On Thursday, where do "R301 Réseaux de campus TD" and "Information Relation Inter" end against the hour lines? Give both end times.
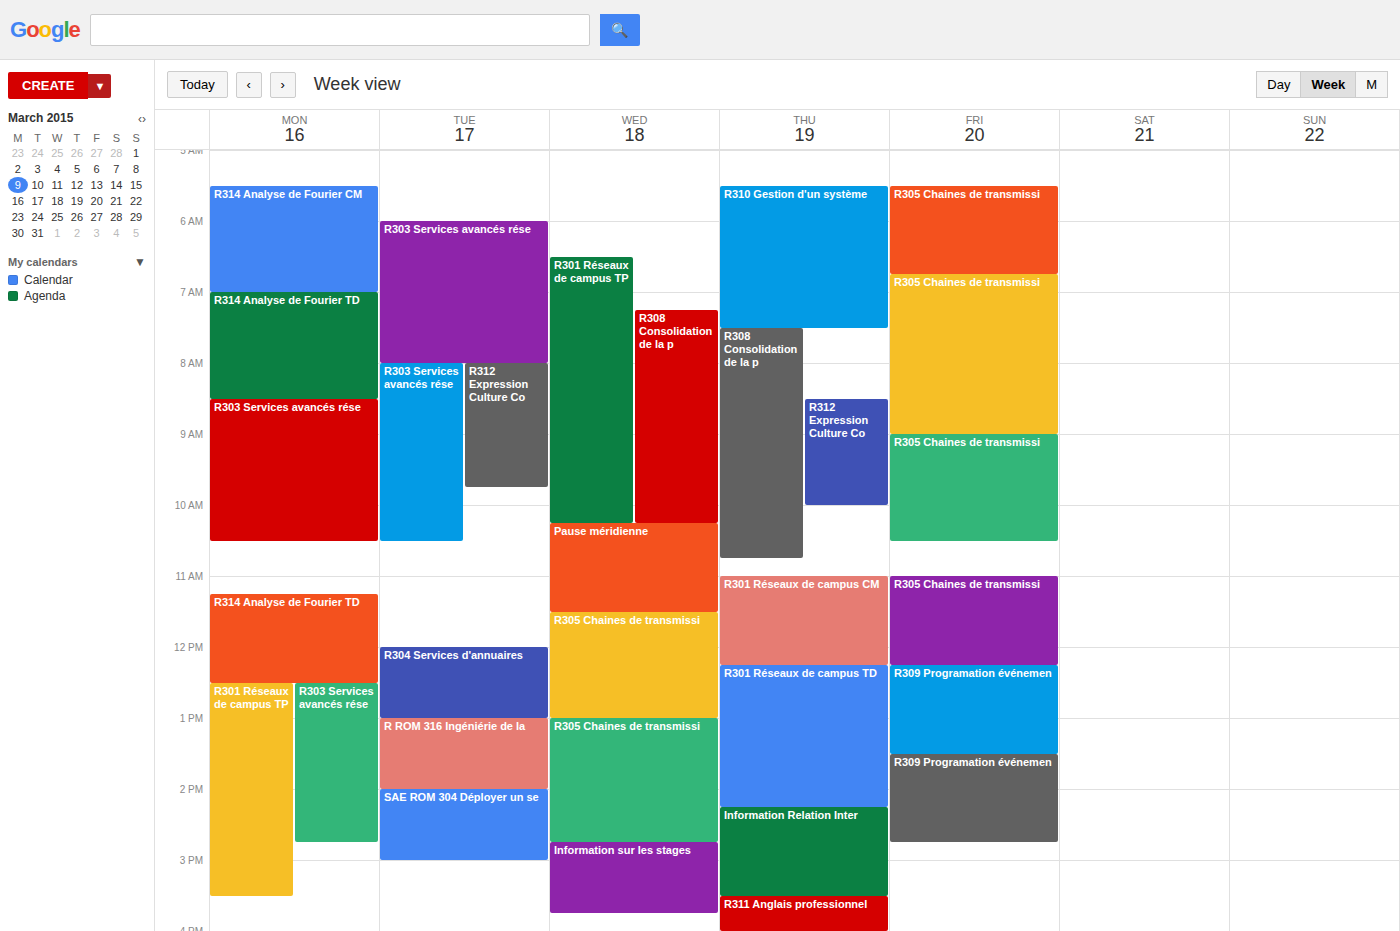
"R301 Réseaux de campus TD": 2:15 PM, neither: a quarter of the way from the 2 PM line to the 3 PM line. "Information Relation Inter": 3:30 PM, halfway between the 3 PM and 4 PM lines.